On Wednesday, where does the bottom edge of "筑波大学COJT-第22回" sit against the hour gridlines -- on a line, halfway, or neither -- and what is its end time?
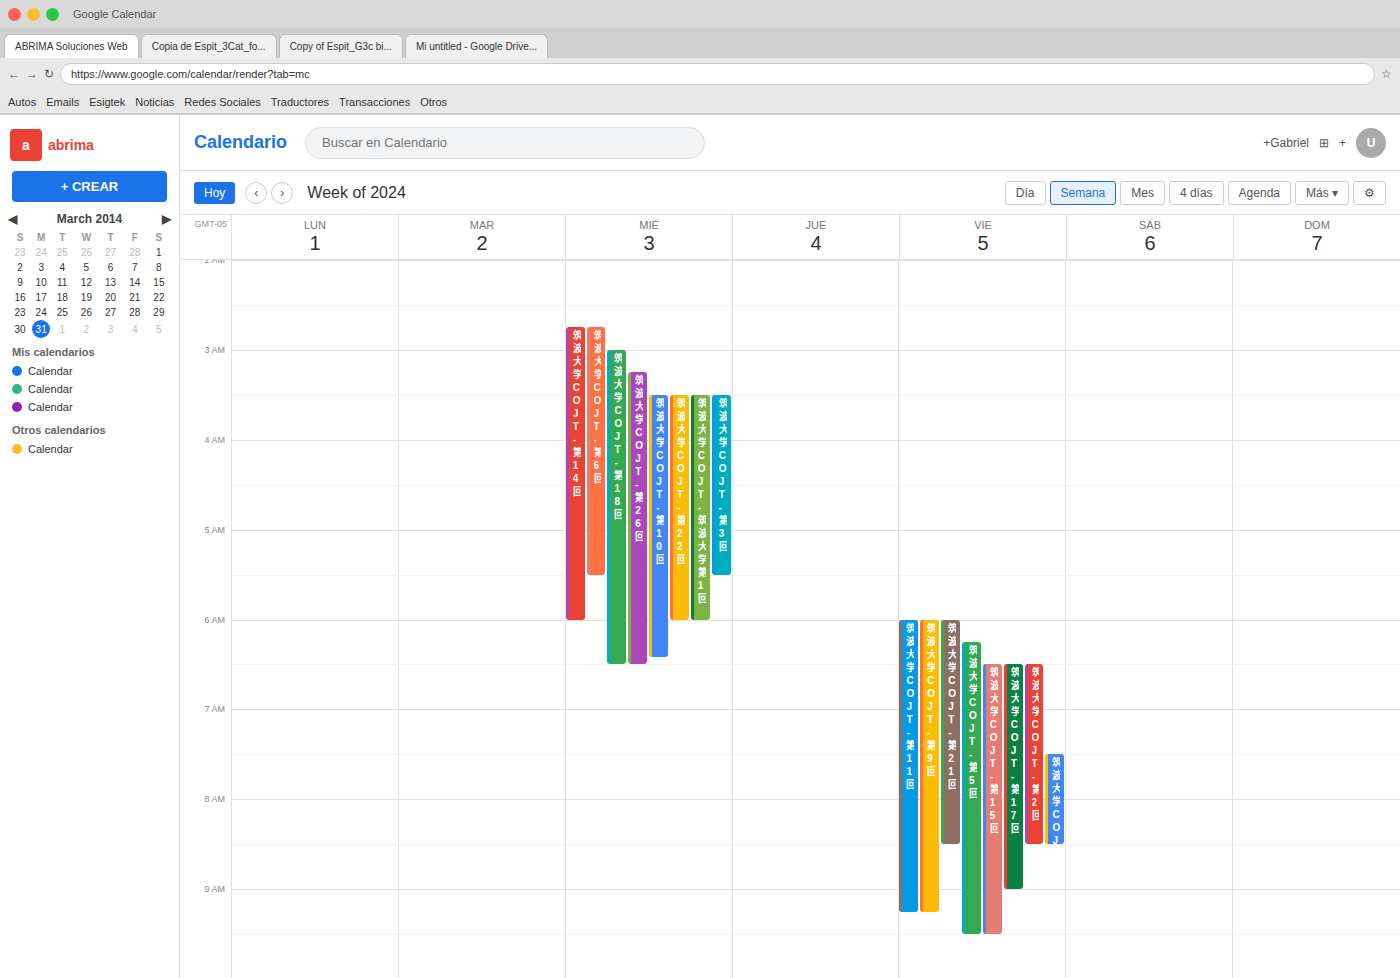
6:00 AM -- exactly on the 6 AM line.